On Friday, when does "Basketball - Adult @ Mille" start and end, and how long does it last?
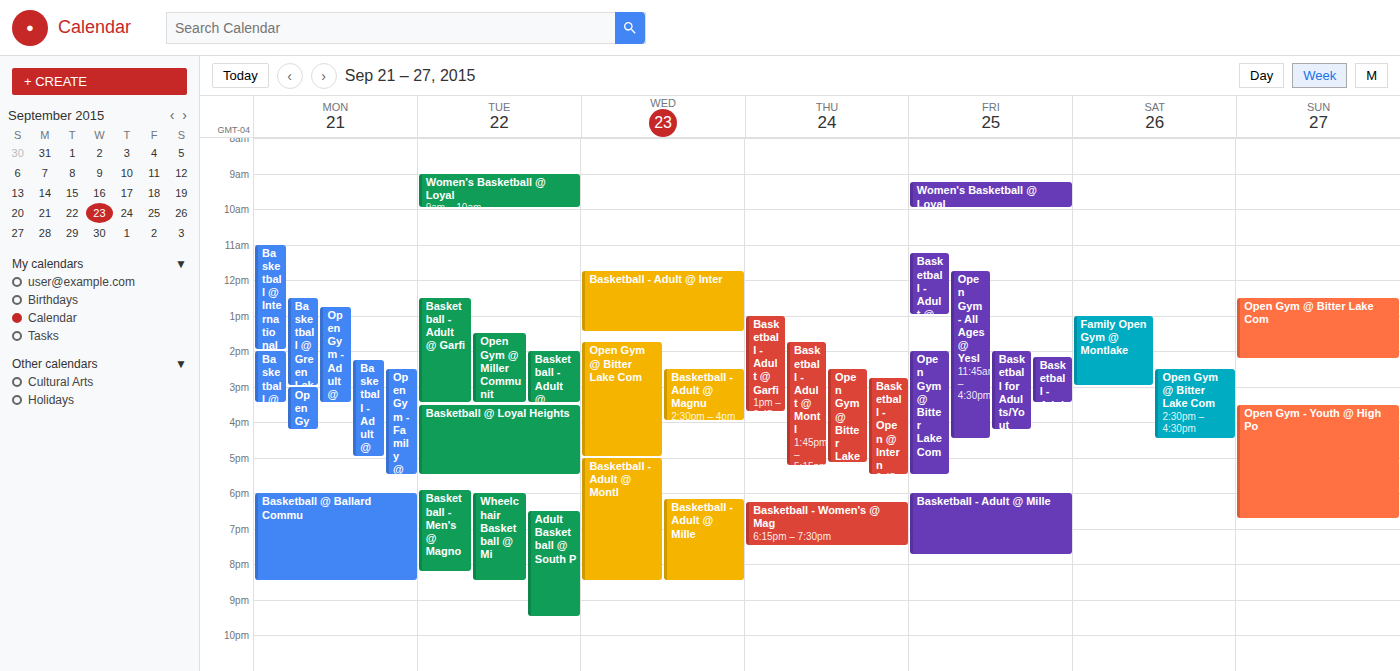
6:00 PM to 7:45 PM, 1 hour 45 minutes